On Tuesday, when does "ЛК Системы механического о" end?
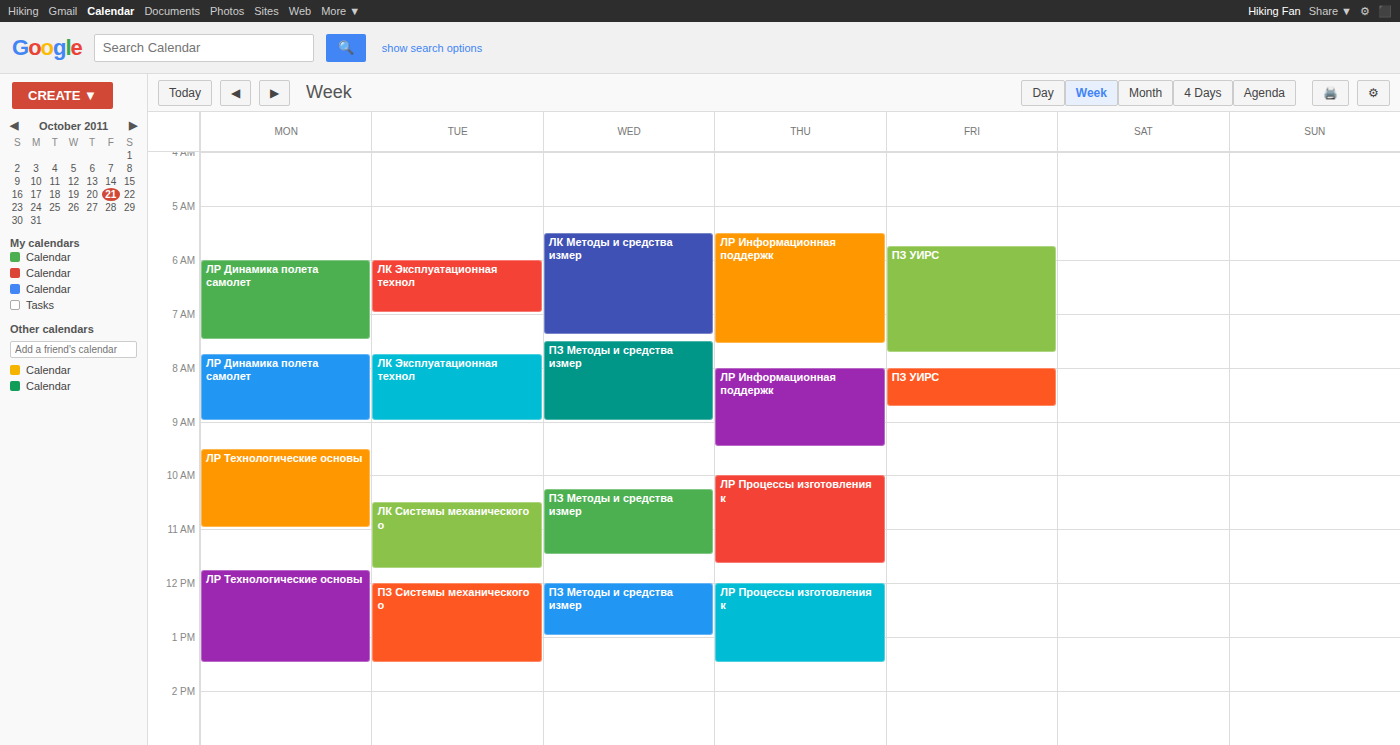
11:45 AM